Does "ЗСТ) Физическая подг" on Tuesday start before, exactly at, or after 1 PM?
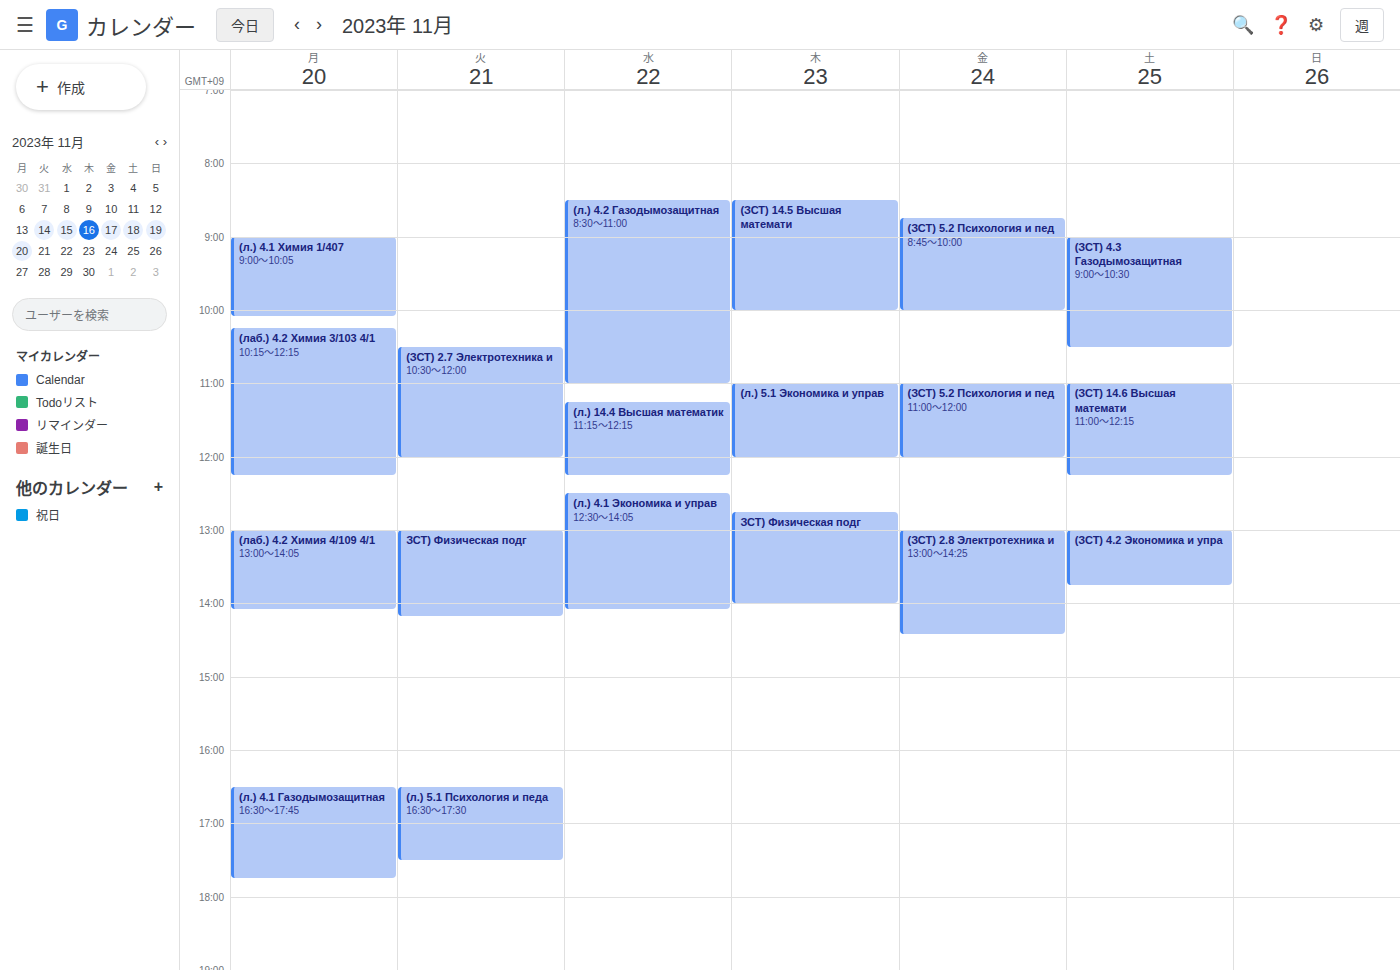
1:00 PM -- exactly at 1 PM, on the 1 PM line.